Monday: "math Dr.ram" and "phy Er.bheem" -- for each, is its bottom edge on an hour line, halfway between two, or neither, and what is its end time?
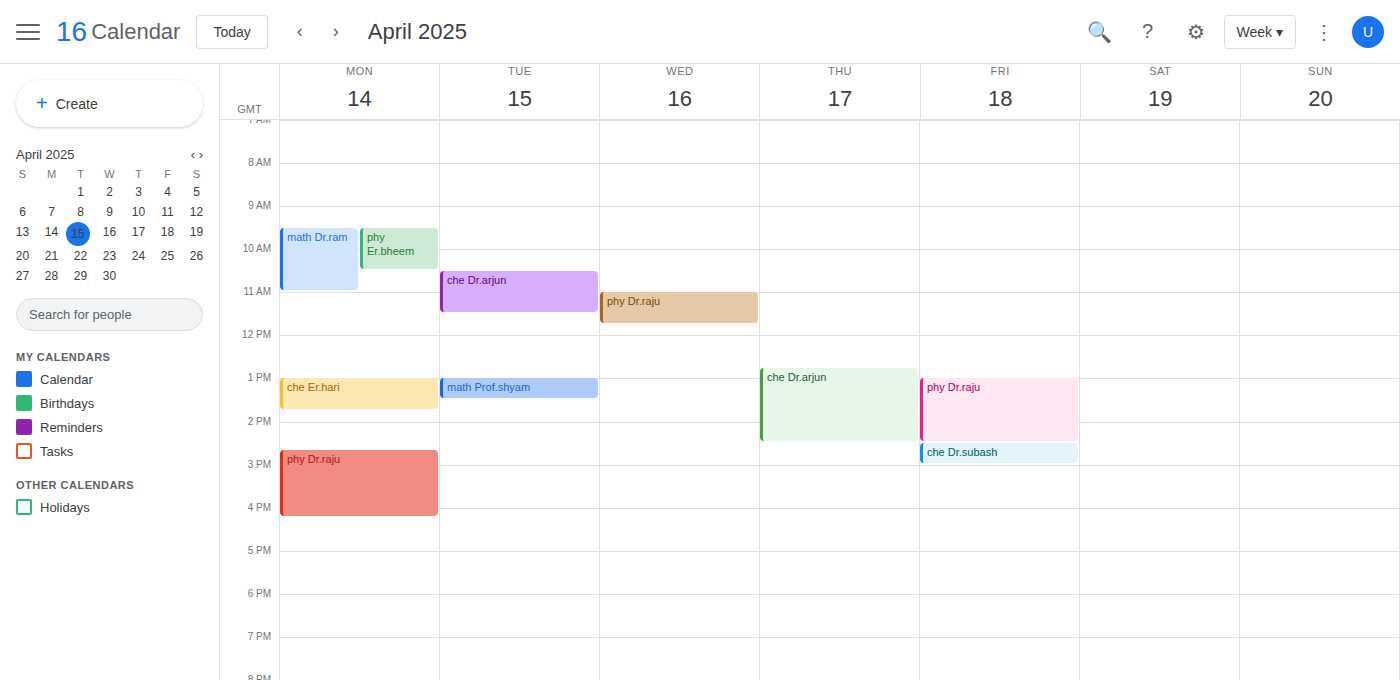
"math Dr.ram": 11:00 AM, exactly on the 11 AM line. "phy Er.bheem": 10:30 AM, halfway between the 10 AM and 11 AM lines.